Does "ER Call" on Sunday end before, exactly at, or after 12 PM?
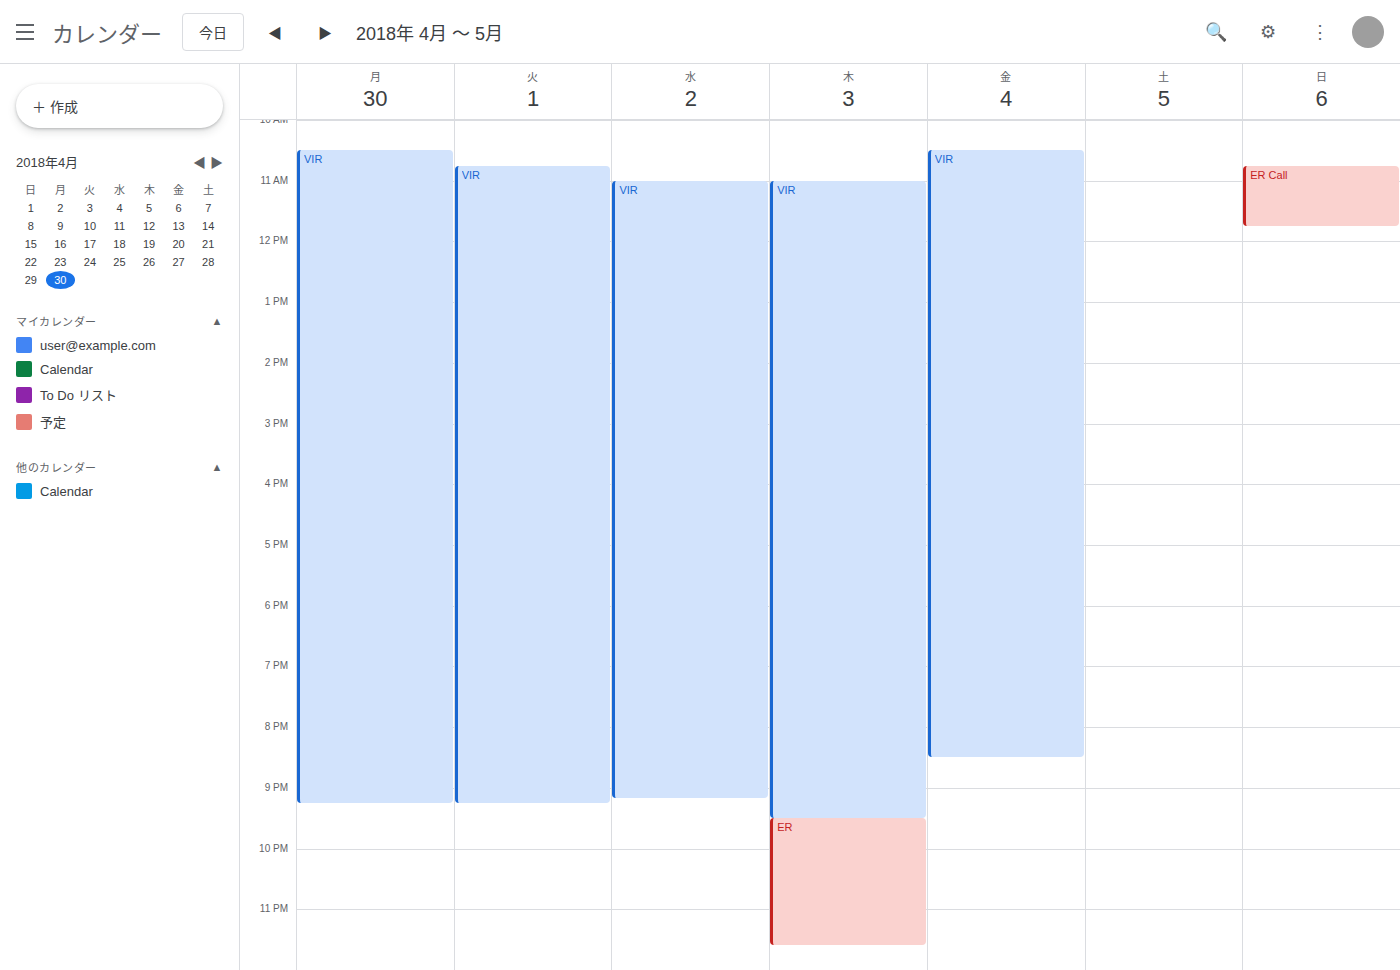
11:45 AM -- before 12 PM, 15 minutes above the 12 PM line.